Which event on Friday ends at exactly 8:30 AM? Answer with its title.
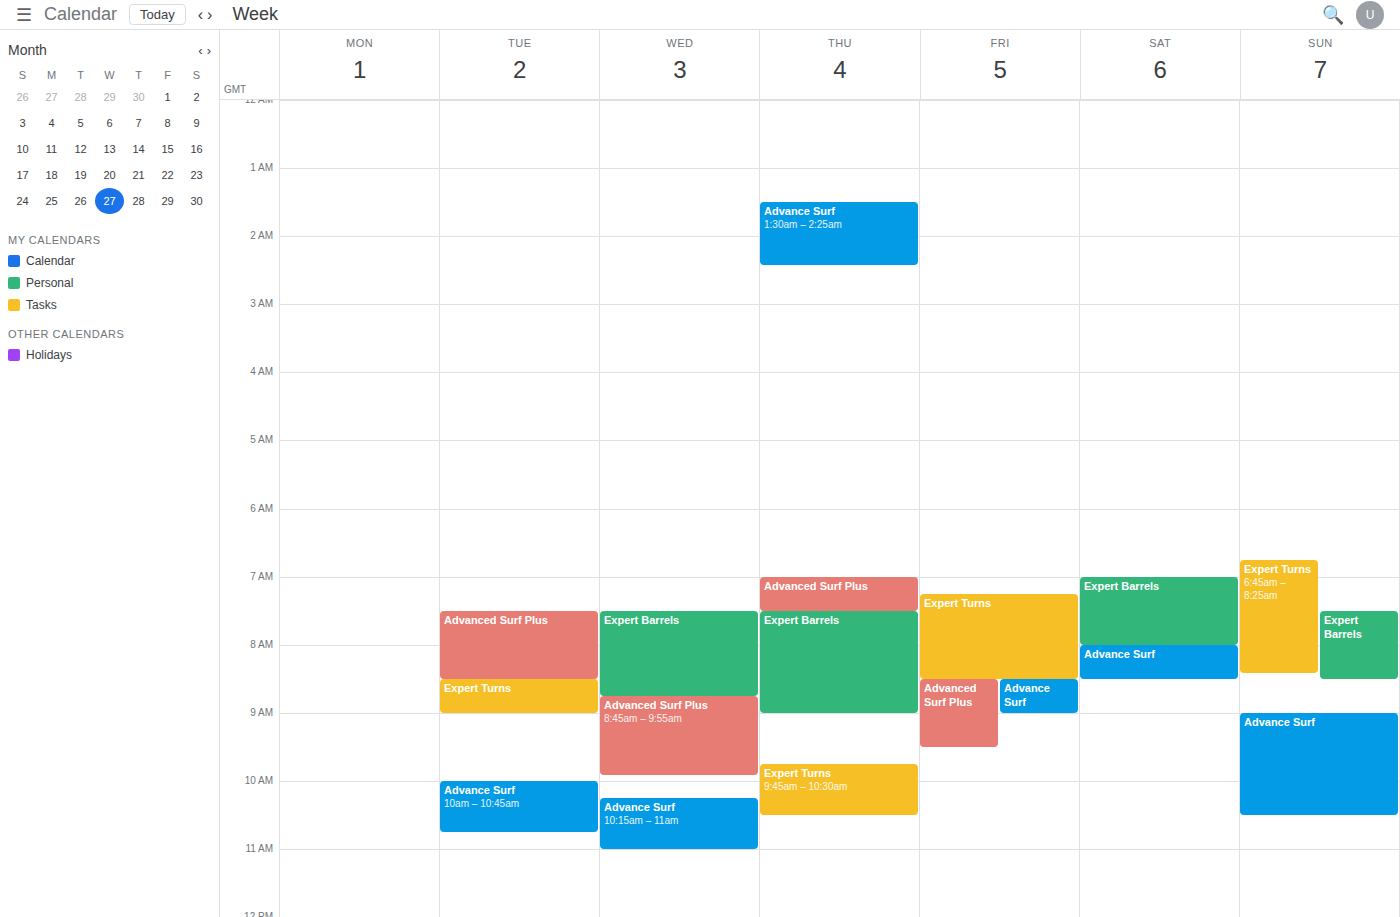
"Expert Turns"